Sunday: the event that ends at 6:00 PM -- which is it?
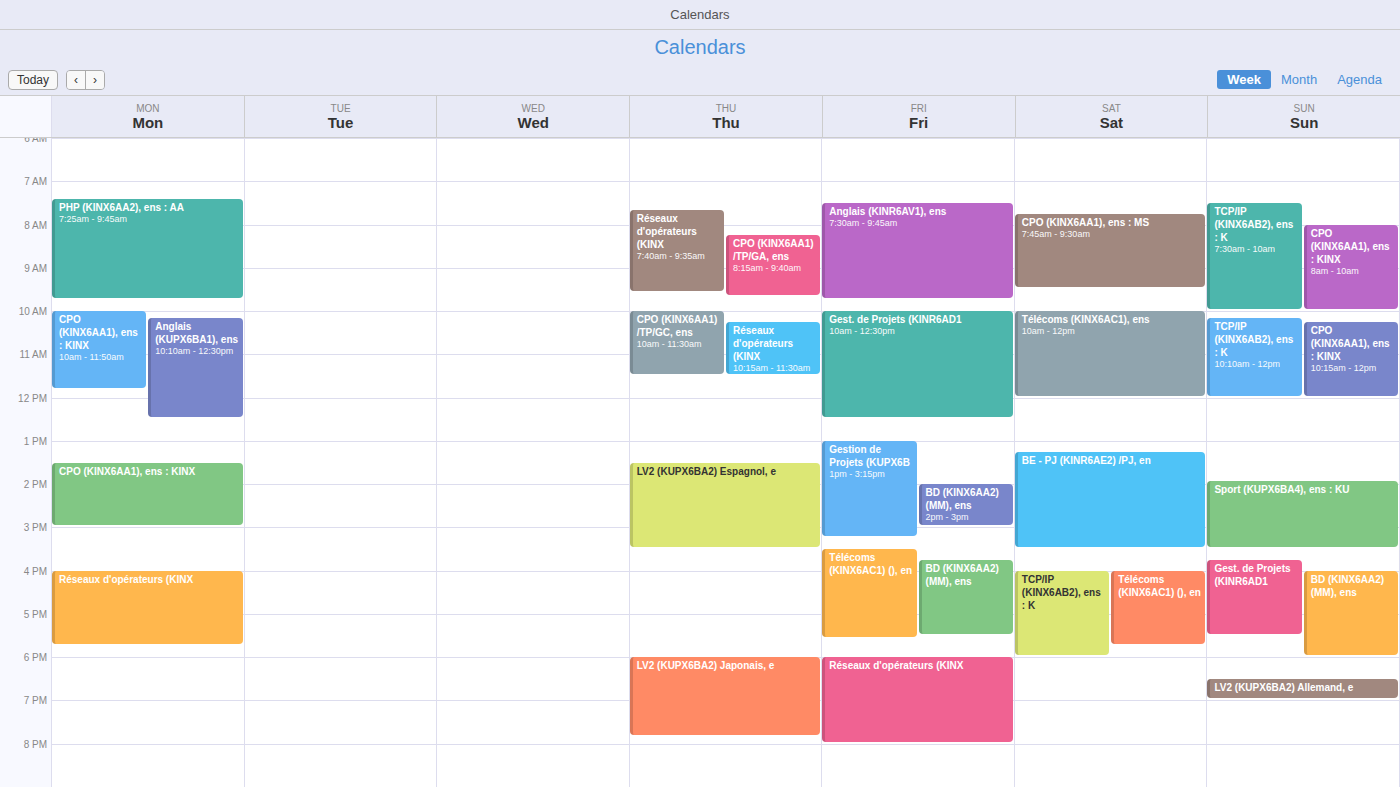
"BD (KINX6AA2) (MM), ens"